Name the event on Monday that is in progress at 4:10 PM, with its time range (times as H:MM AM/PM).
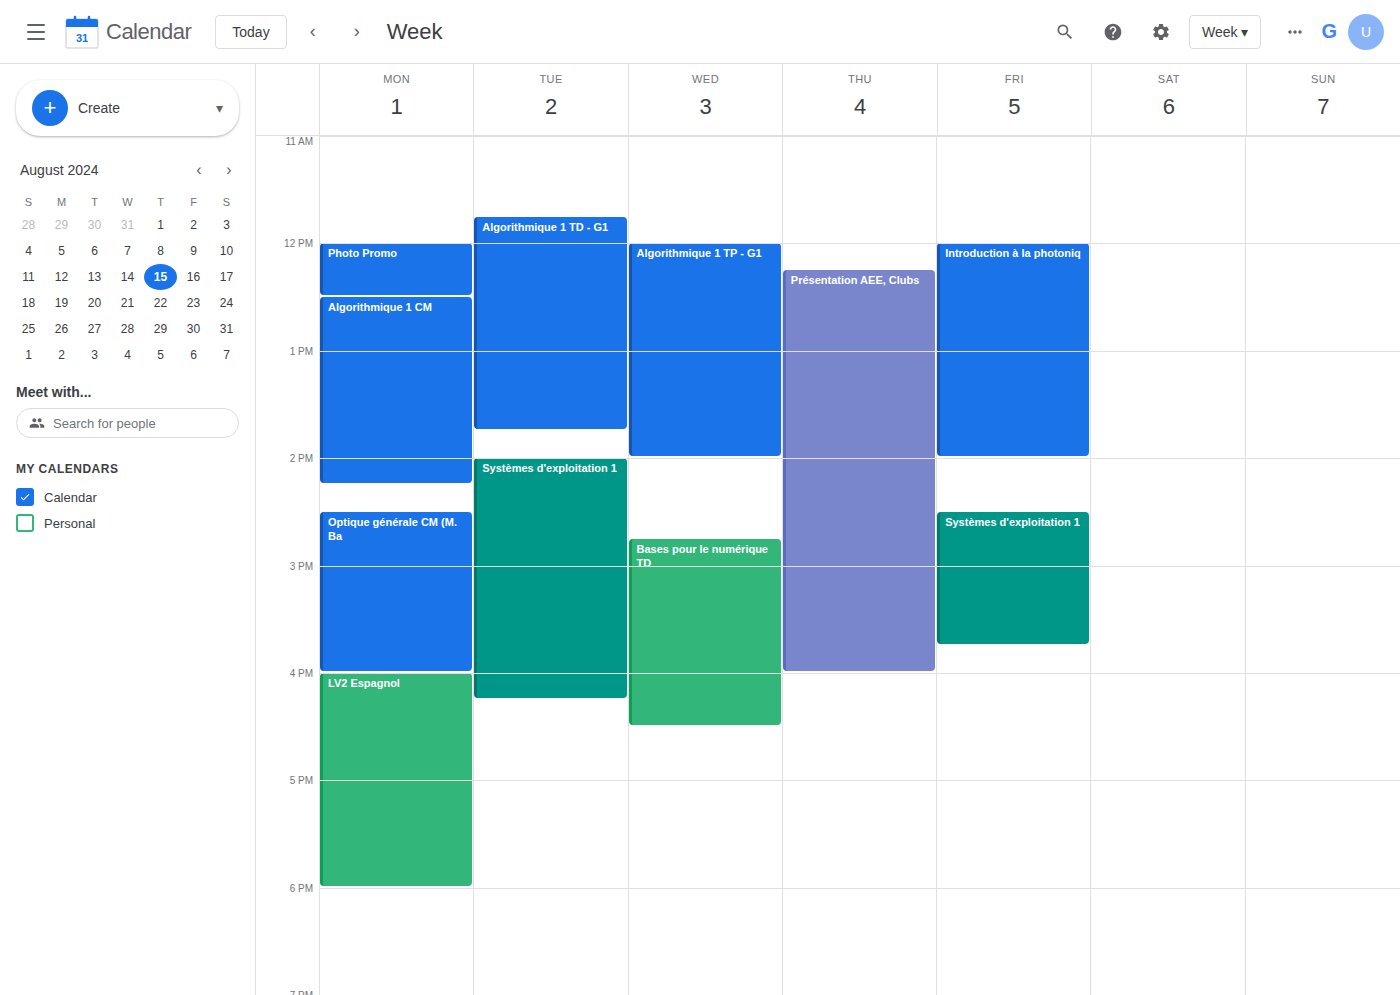
"LV2 Espagnol", 4:00 PM to 6:00 PM